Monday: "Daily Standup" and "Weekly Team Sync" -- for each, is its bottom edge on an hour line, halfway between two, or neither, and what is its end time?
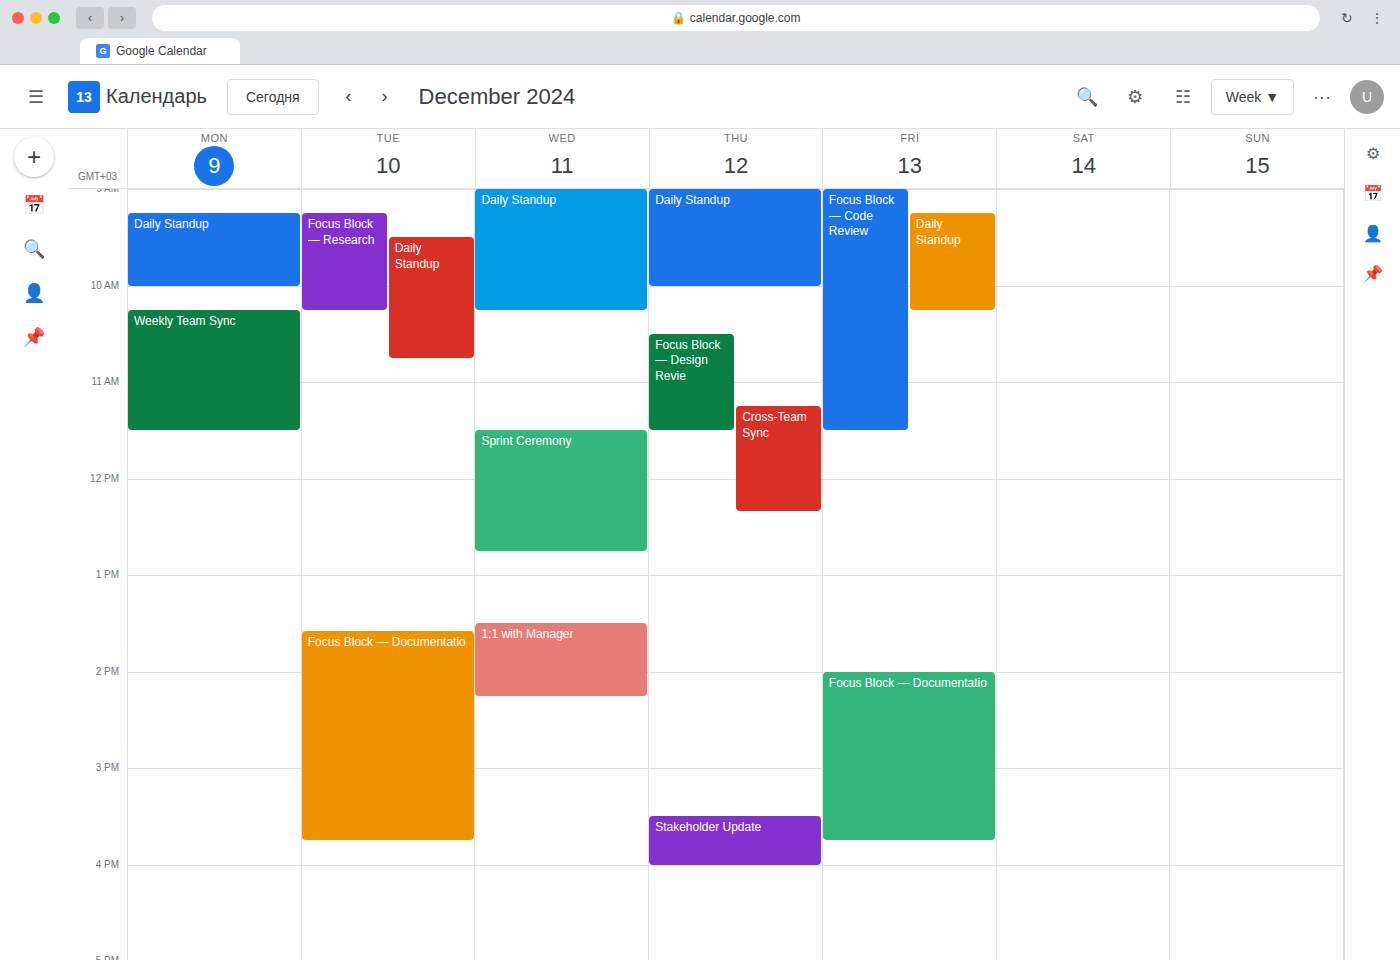
"Daily Standup": 10:00 AM, exactly on the 10 AM line. "Weekly Team Sync": 11:30 AM, halfway between the 11 AM and 12 PM lines.